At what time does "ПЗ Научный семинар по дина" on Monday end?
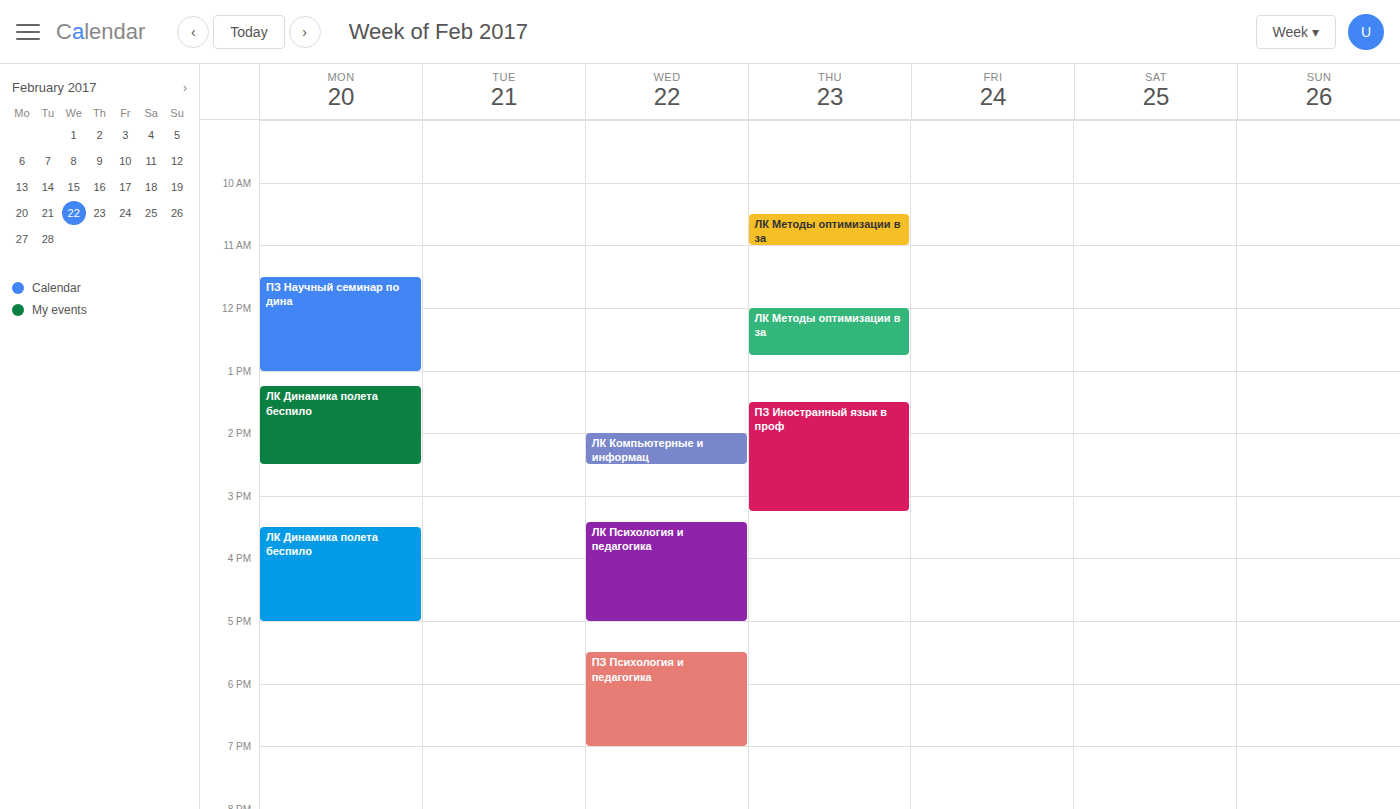
1:00 PM